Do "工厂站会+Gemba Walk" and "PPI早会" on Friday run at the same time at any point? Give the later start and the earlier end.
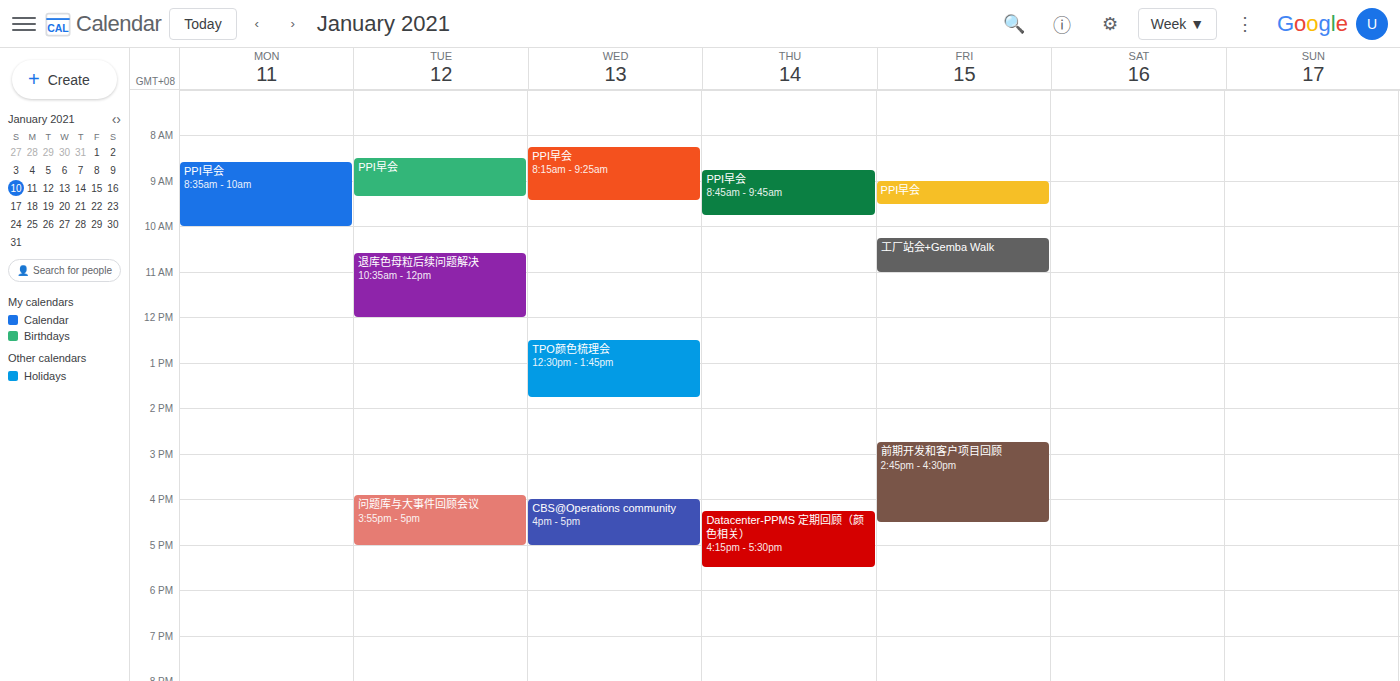
"PPI早会" ends at 9:30 AM and "工厂站会+Gemba Walk" starts at 10:15 AM -- no overlap.